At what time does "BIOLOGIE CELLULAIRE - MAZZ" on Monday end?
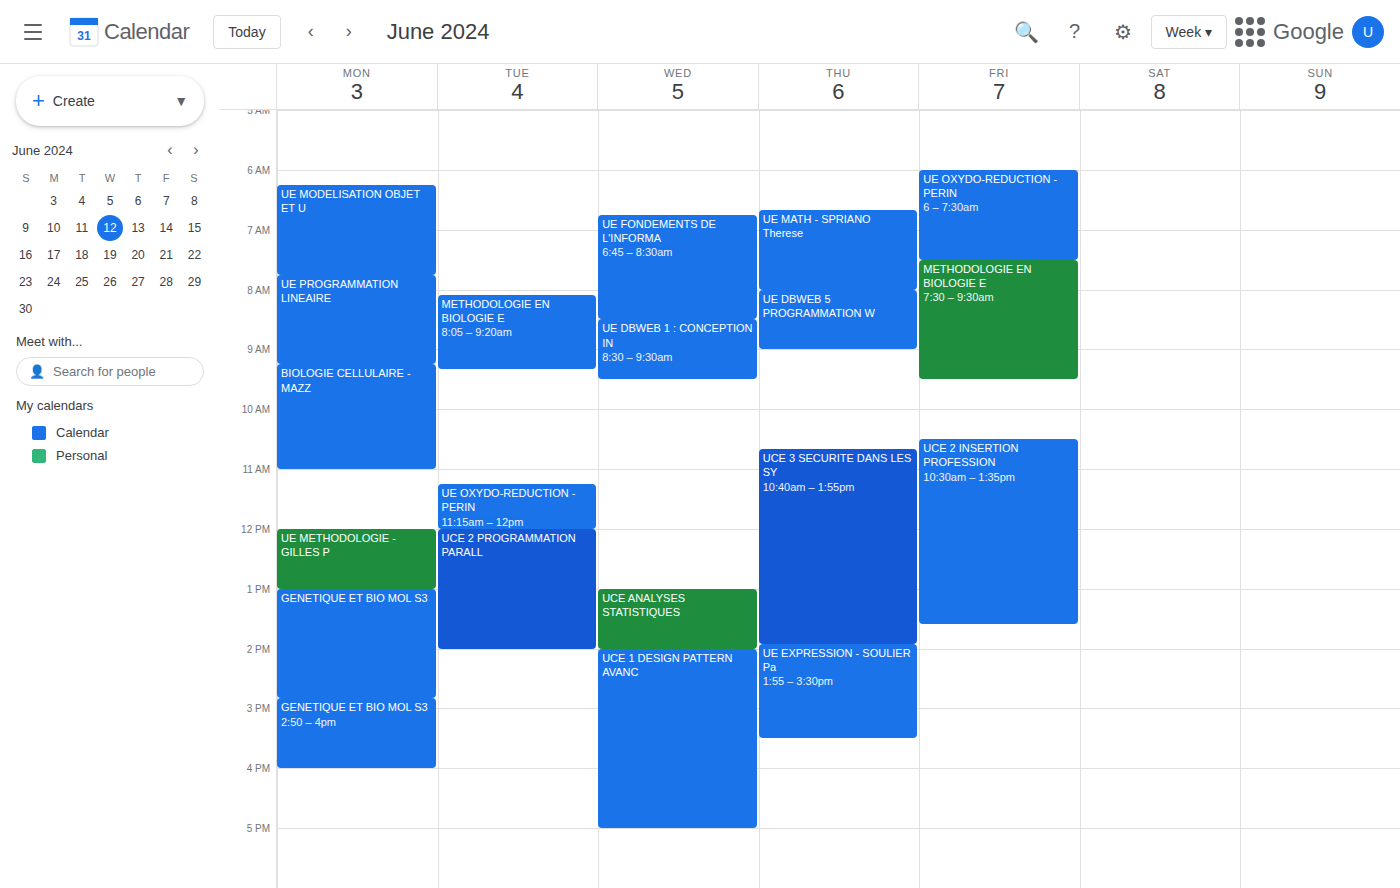
11:00